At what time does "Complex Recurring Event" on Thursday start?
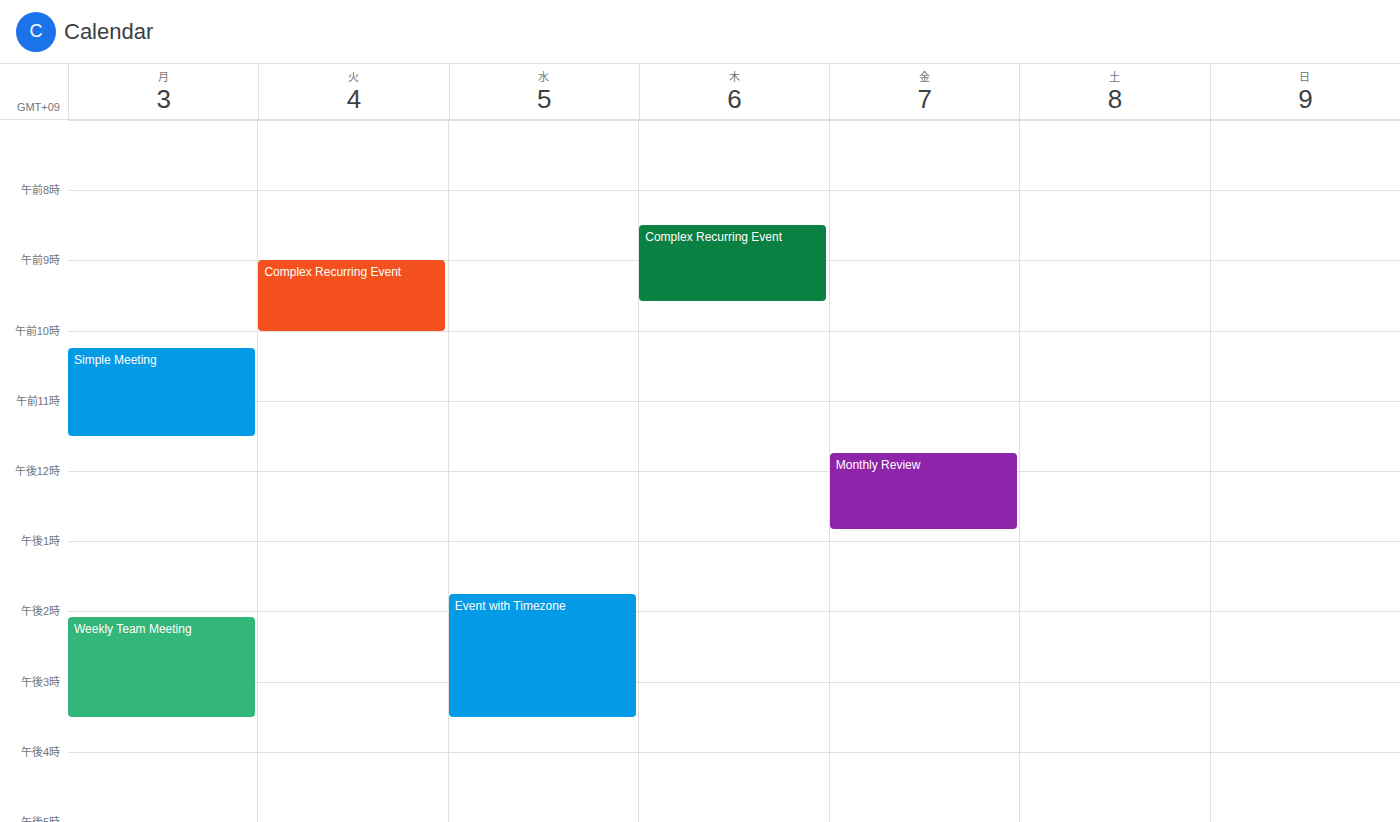
8:30 AM